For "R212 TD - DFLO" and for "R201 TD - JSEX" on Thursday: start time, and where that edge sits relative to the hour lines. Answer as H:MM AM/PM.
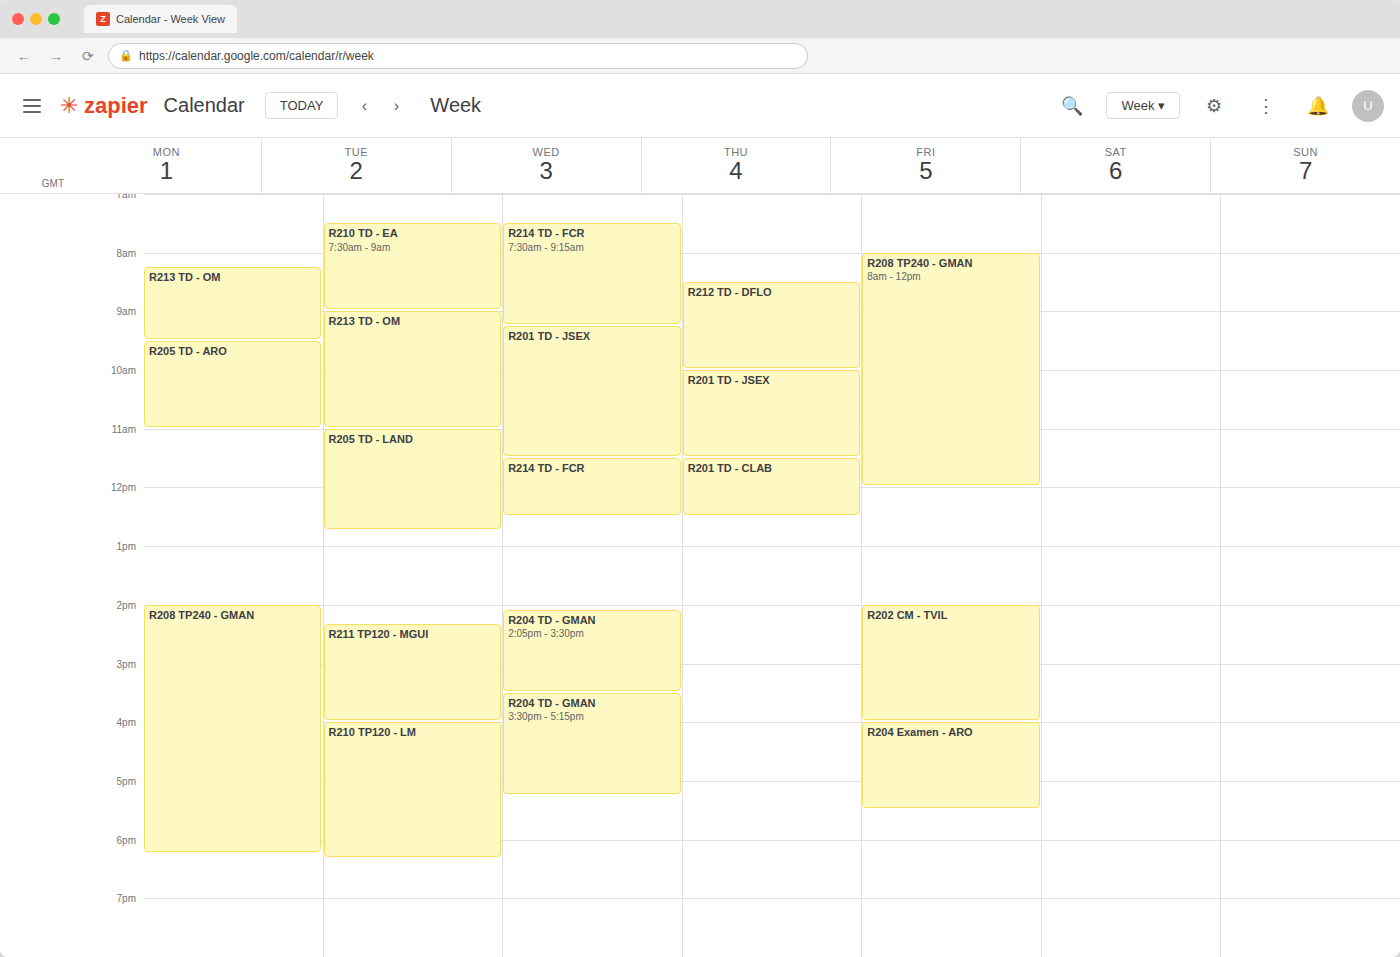
"R212 TD - DFLO": 8:30 AM, halfway between the 8 AM and 9 AM lines. "R201 TD - JSEX": 10:00 AM, exactly on the 10 AM line.